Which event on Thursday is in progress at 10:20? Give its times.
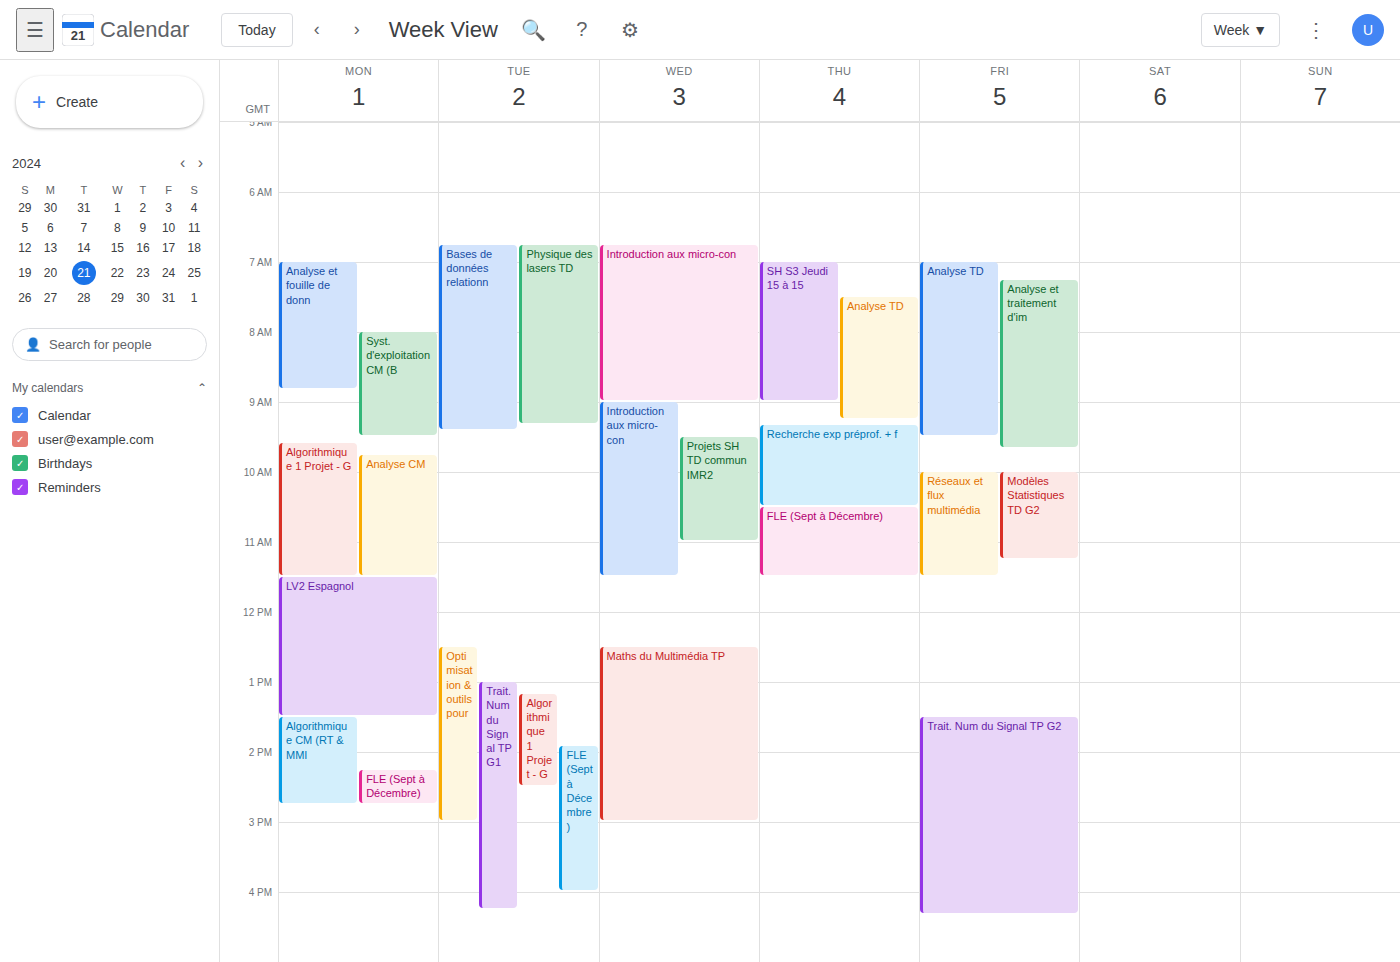
"Recherche exp préprof. + f", 09:20 to 10:30